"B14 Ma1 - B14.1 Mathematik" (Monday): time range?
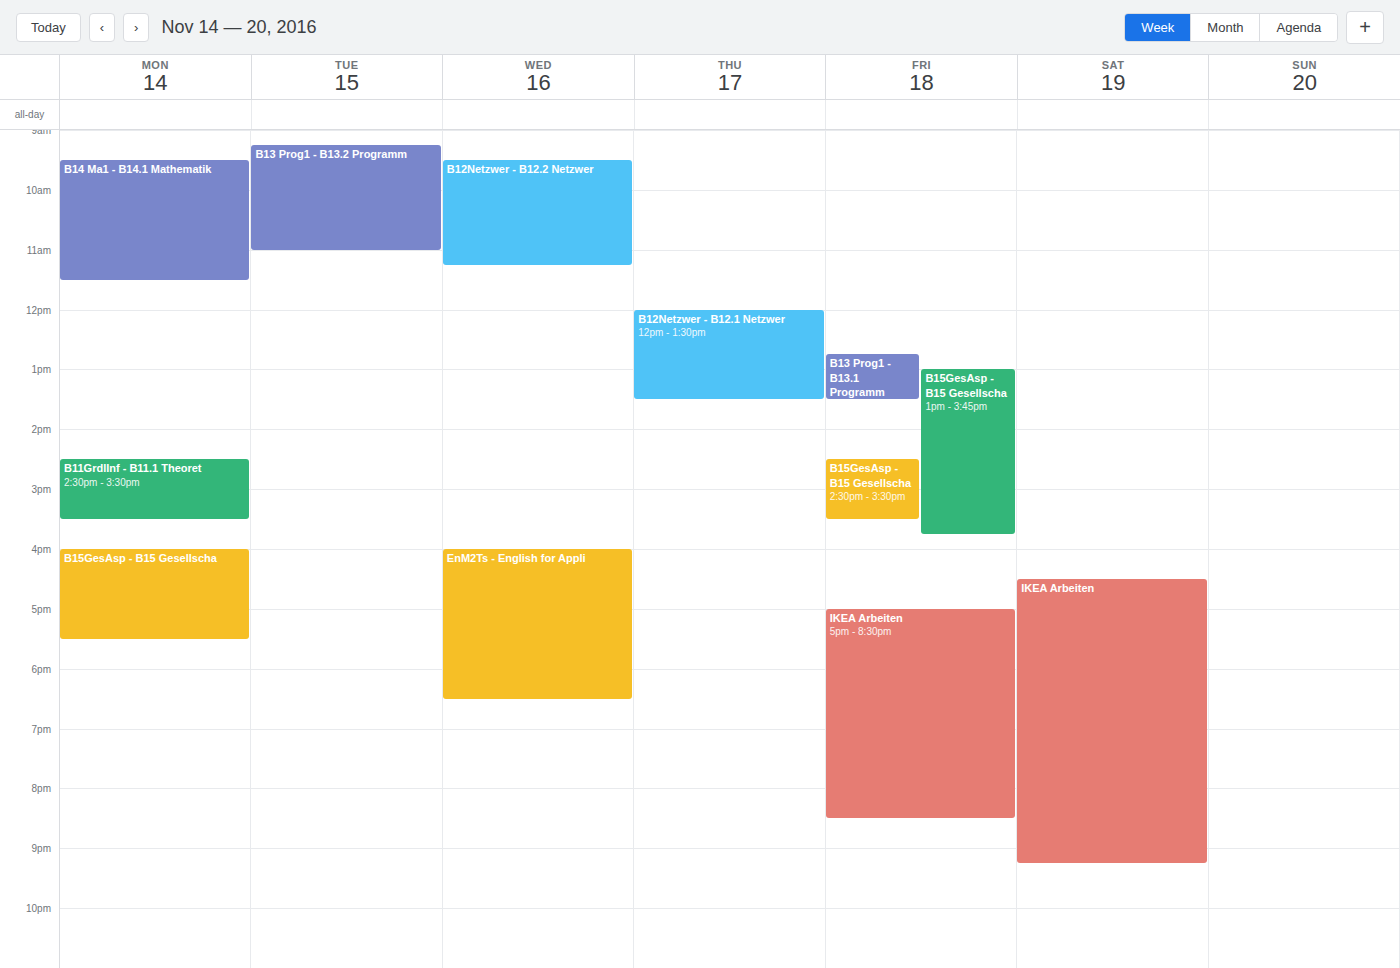
9:30 AM to 11:30 AM